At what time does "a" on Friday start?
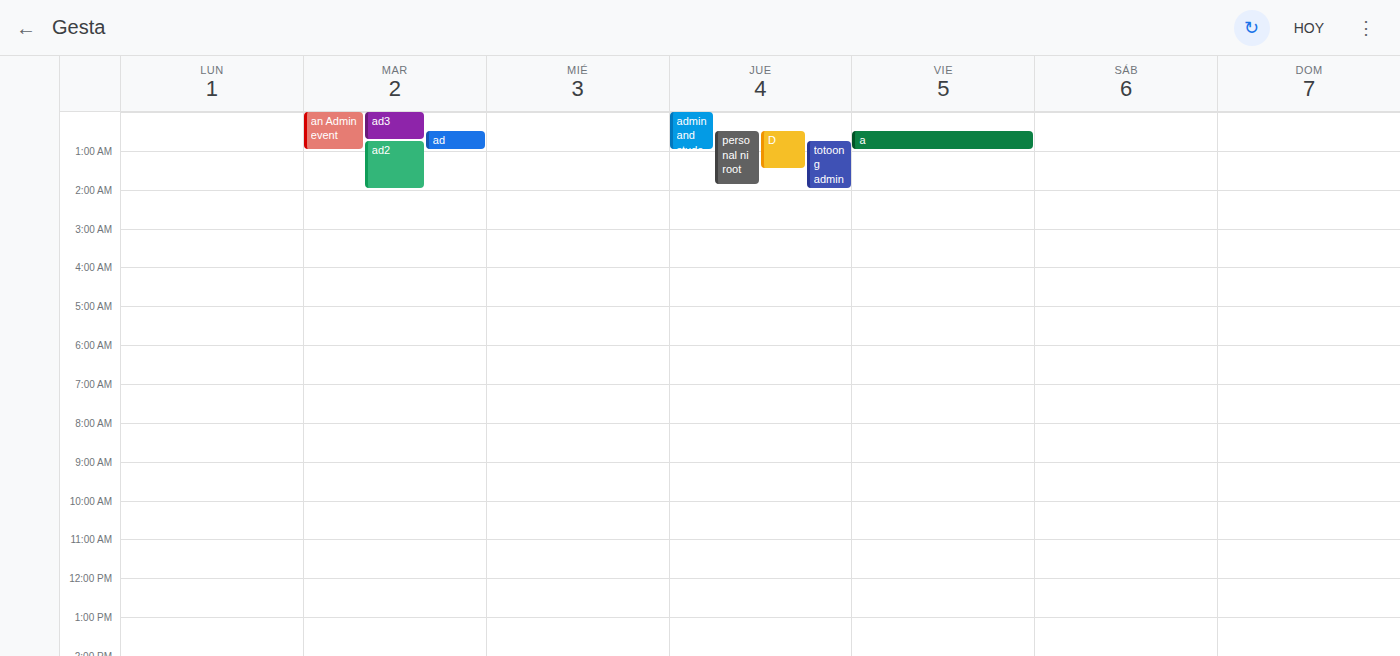
12:30 AM